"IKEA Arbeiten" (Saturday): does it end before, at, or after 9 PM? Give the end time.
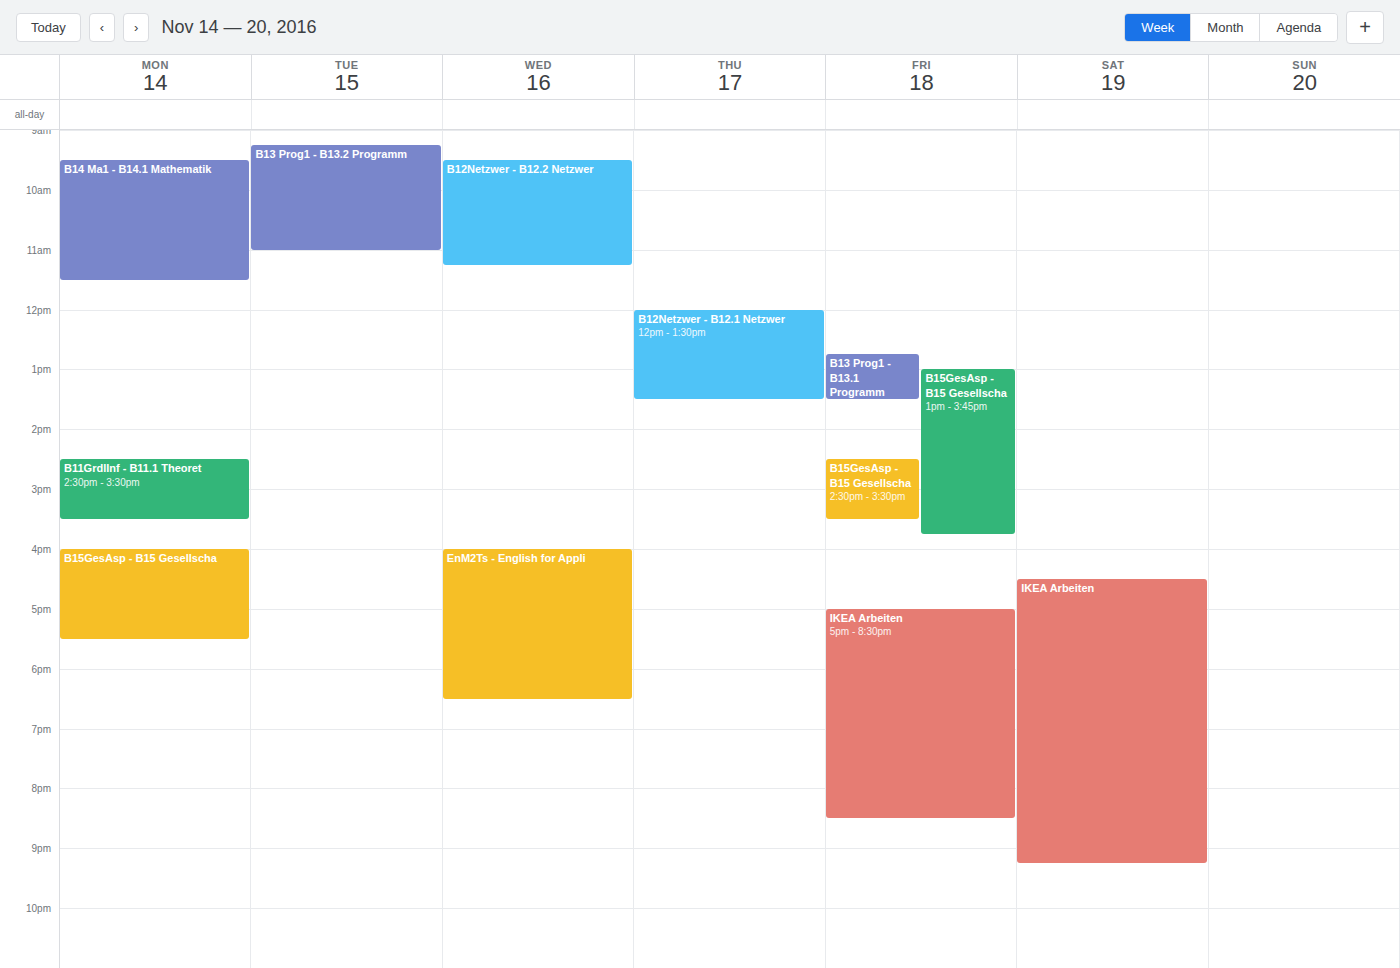
9:15 PM -- after 9 PM, 15 minutes below the 9 PM line.